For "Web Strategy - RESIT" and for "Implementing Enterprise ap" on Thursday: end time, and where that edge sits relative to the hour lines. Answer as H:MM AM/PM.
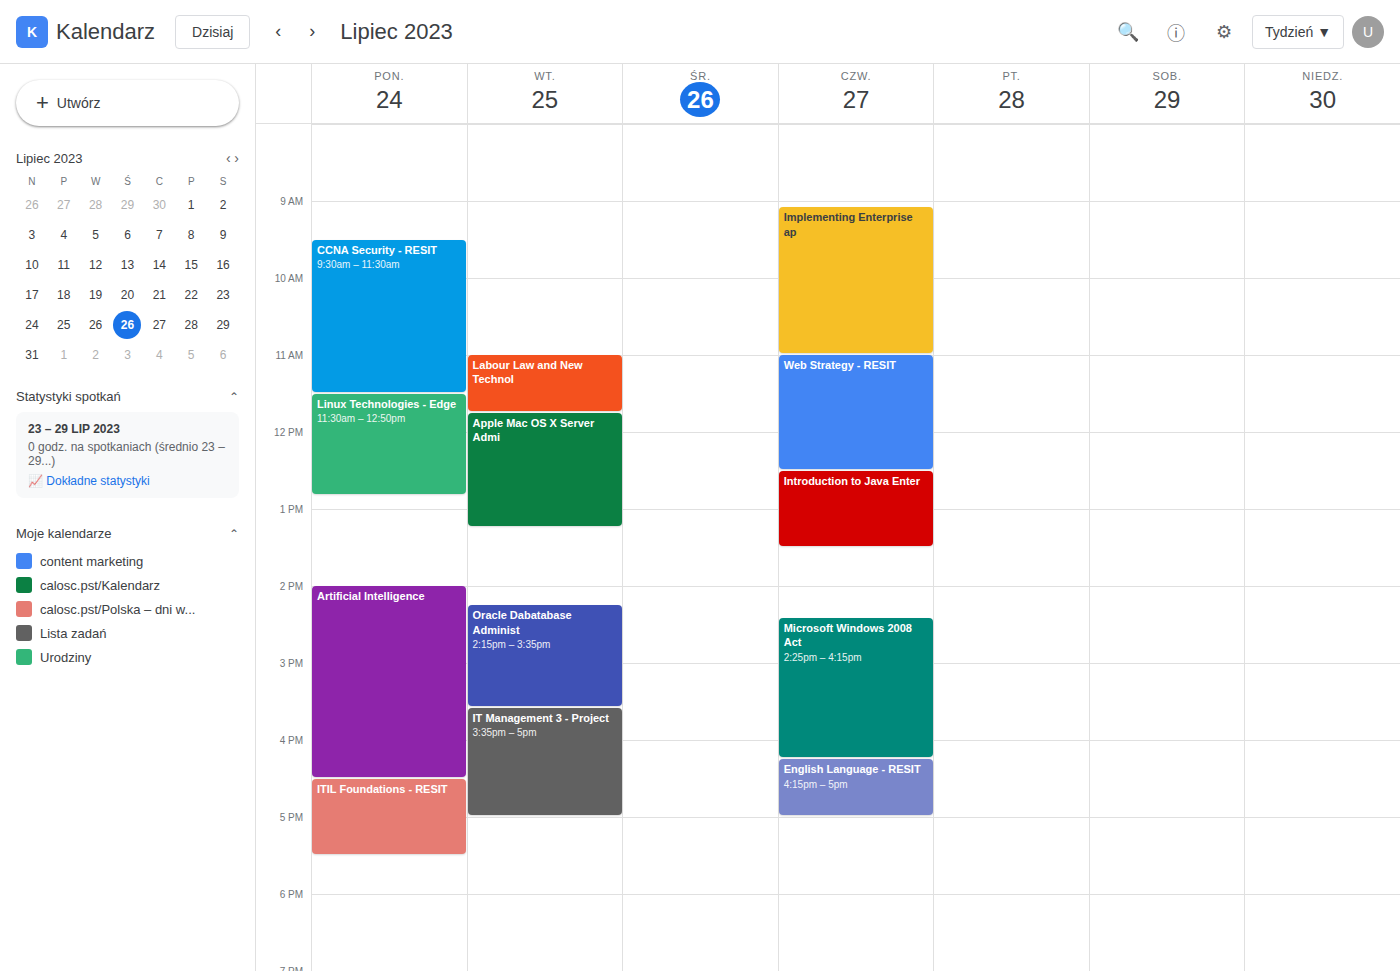
"Web Strategy - RESIT": 12:30 PM, halfway between the 12 PM and 1 PM lines. "Implementing Enterprise ap": 11:00 AM, exactly on the 11 AM line.